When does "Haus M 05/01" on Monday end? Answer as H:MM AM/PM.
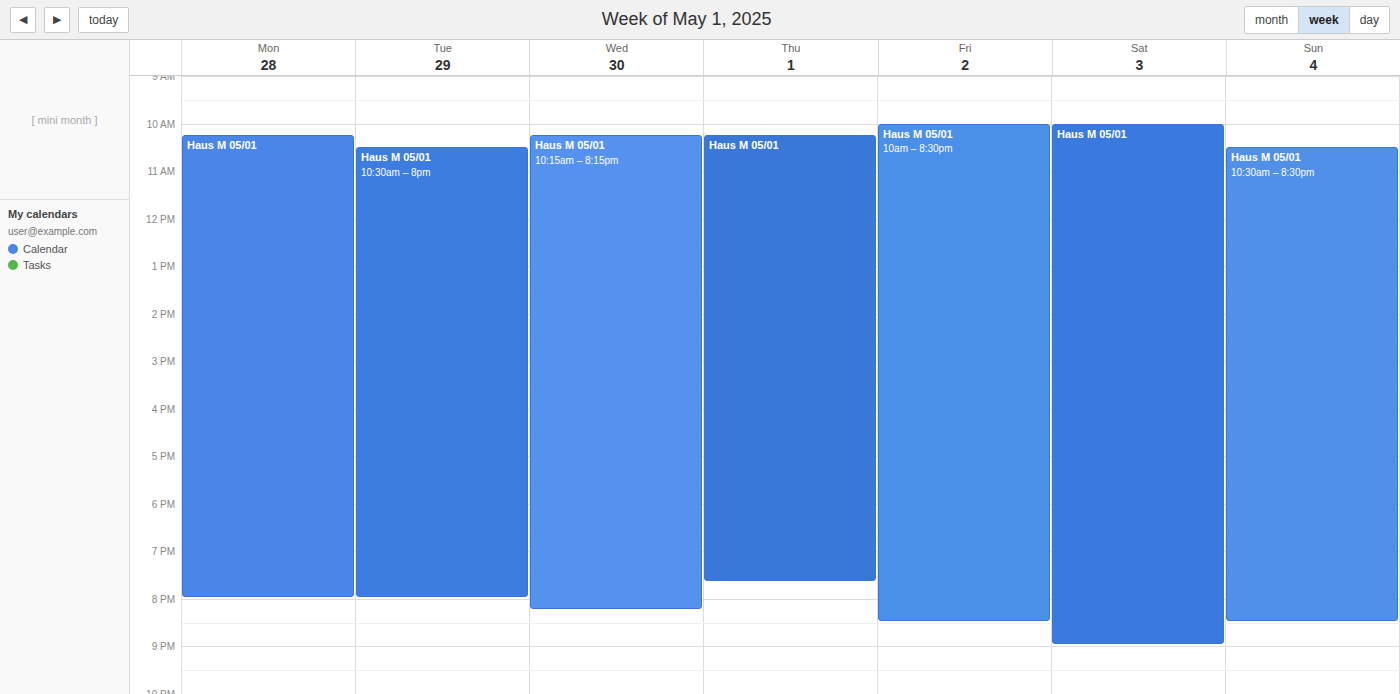
8:00 PM